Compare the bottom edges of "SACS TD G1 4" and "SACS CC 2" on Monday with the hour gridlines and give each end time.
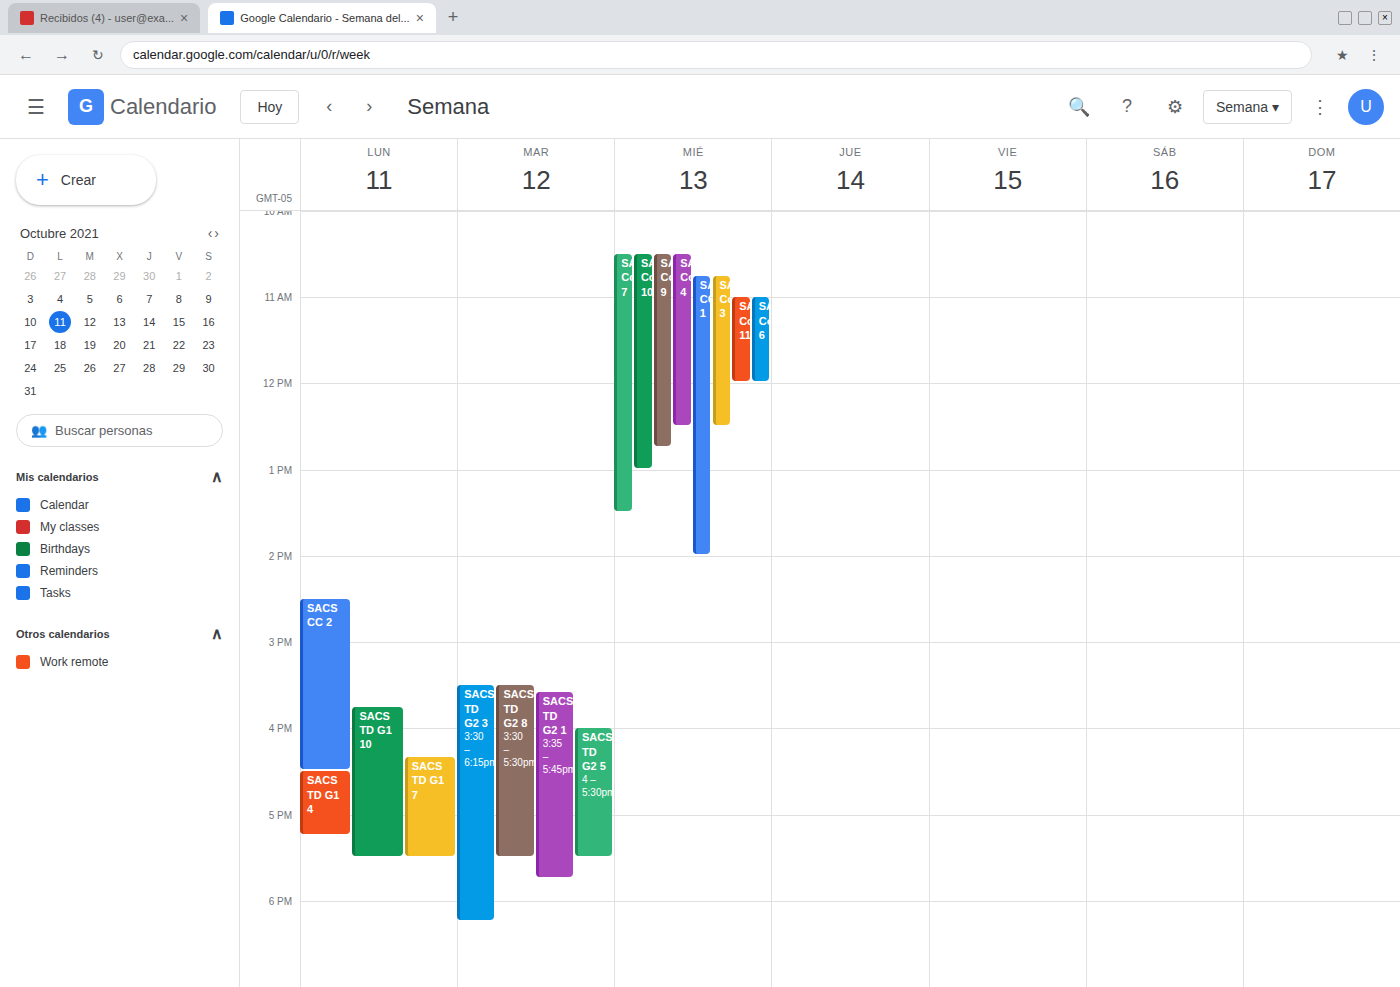
"SACS TD G1 4": 5:15 PM, neither: a quarter of the way from the 5 PM line to the 6 PM line. "SACS CC 2": 4:30 PM, halfway between the 4 PM and 5 PM lines.